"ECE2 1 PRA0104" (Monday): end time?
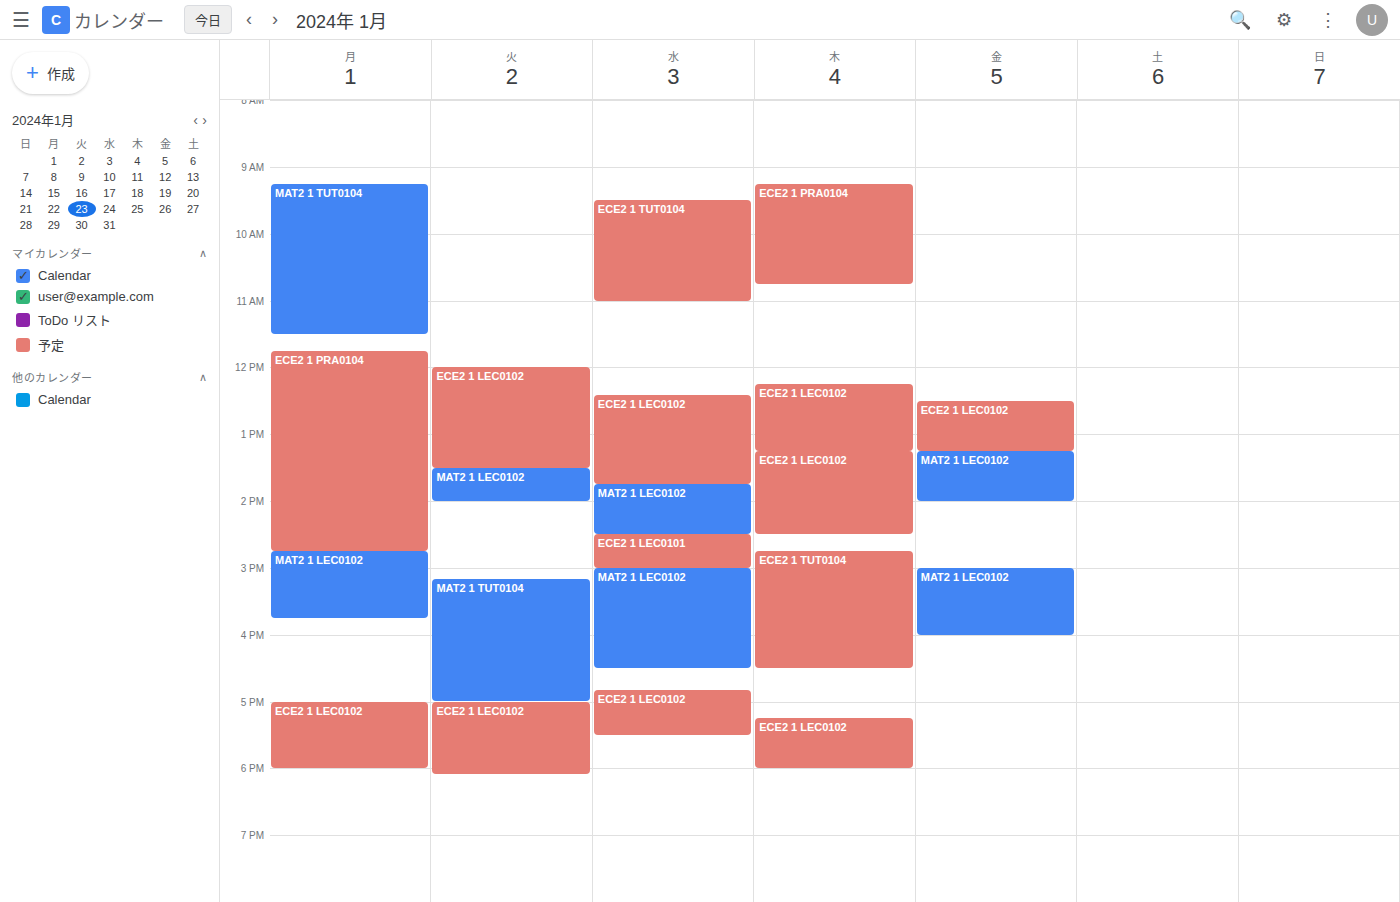
2:45 PM